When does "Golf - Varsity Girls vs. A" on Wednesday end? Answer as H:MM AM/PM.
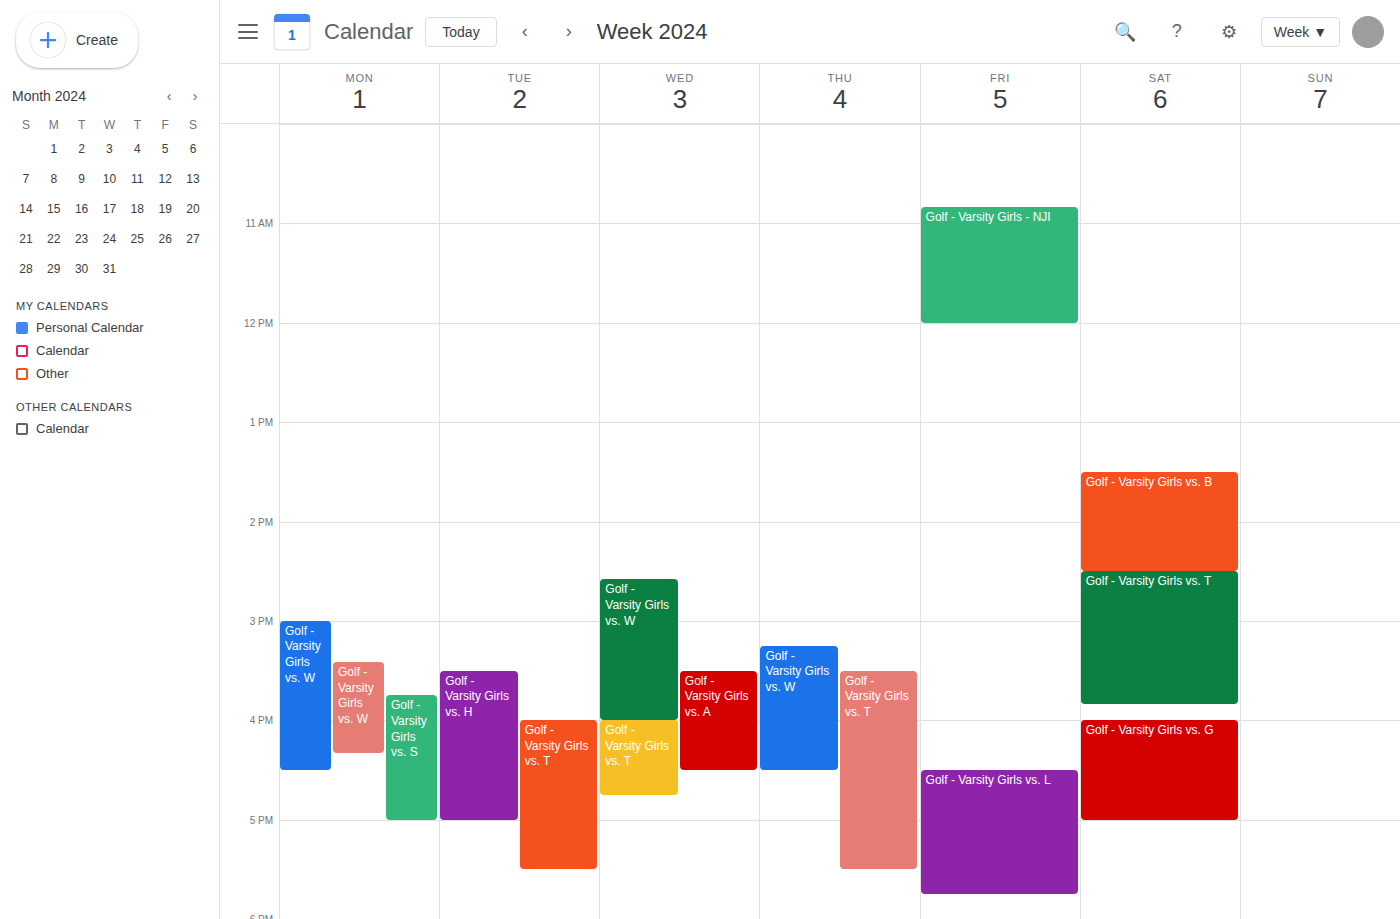
4:30 PM